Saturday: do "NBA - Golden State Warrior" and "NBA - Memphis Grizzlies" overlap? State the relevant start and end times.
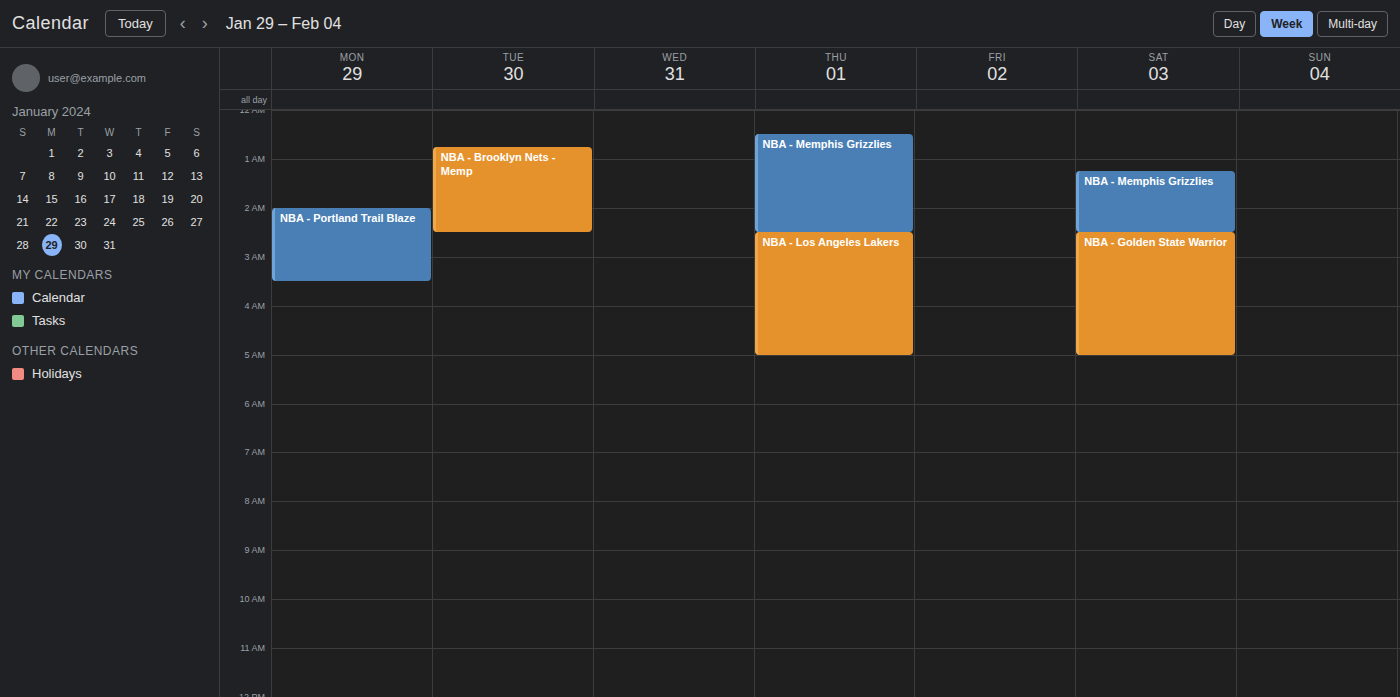
"NBA - Memphis Grizzlies" ends at 2:30 AM, exactly when "NBA - Golden State Warrior" starts -- they touch but do not overlap.